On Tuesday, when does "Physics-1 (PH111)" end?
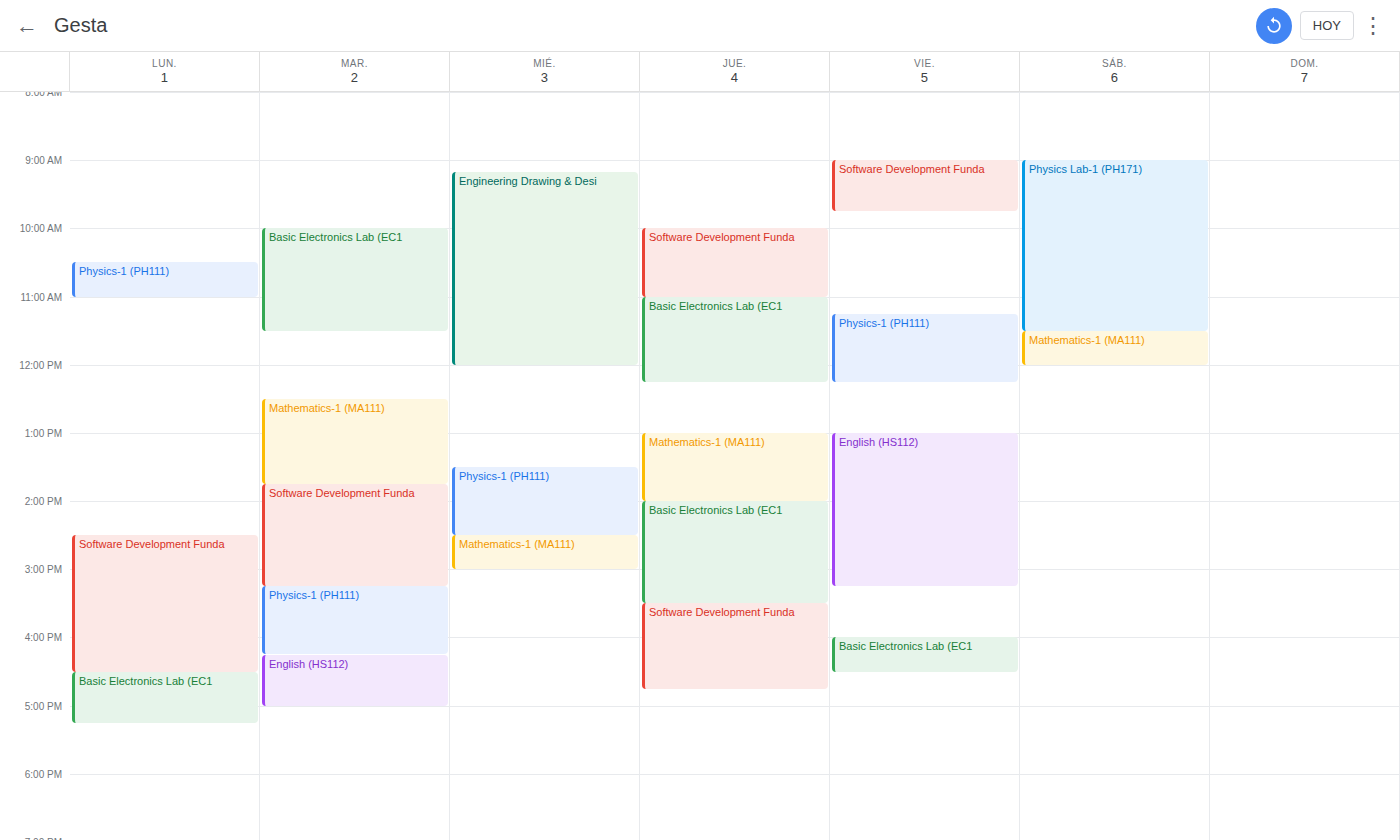
4:15 PM